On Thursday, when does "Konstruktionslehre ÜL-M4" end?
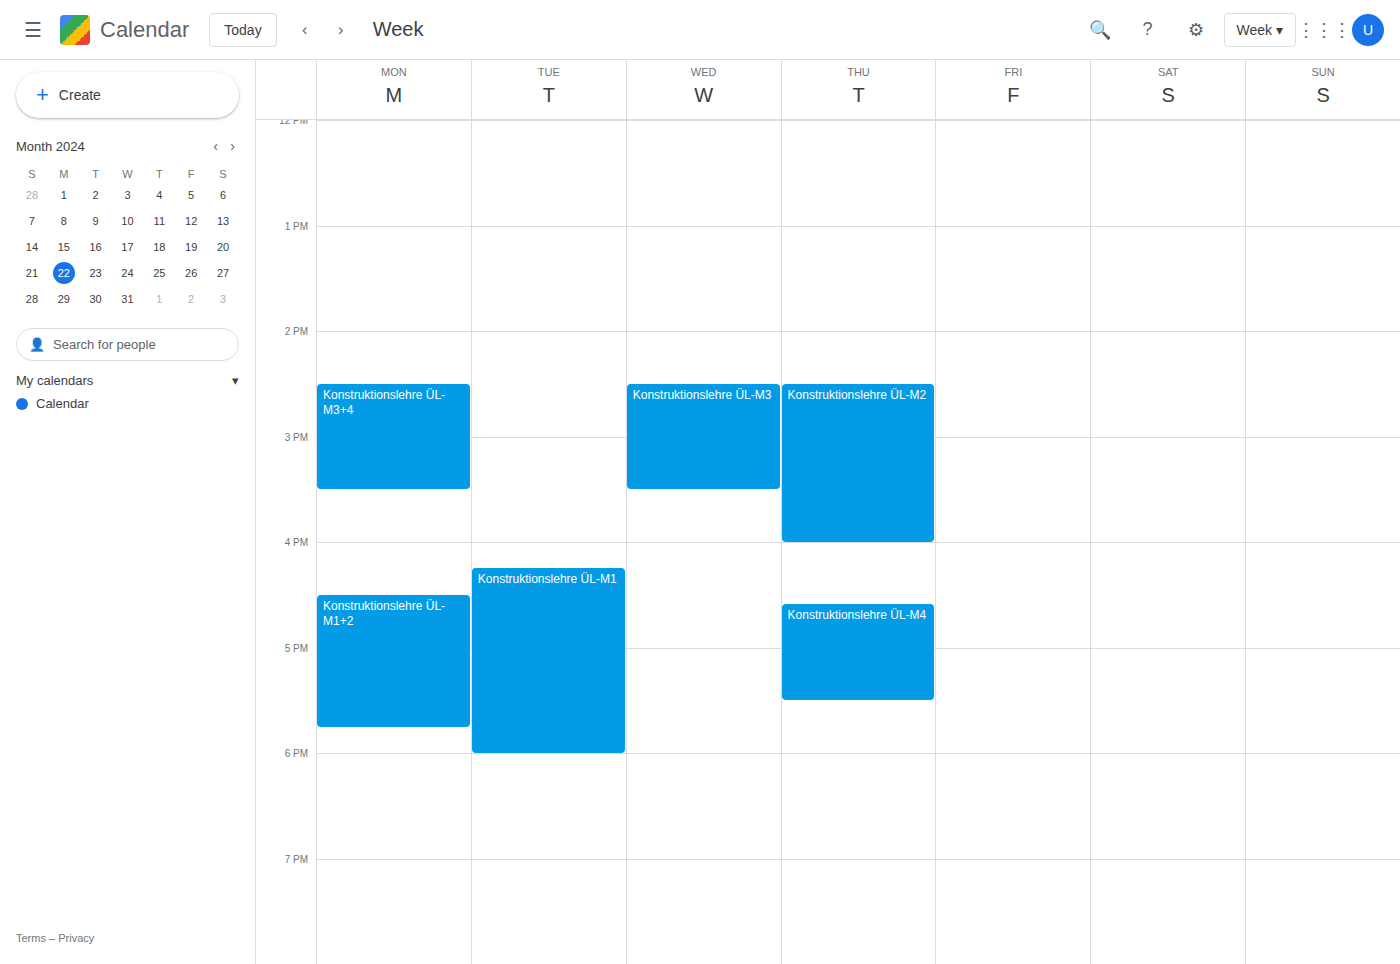
5:30 PM